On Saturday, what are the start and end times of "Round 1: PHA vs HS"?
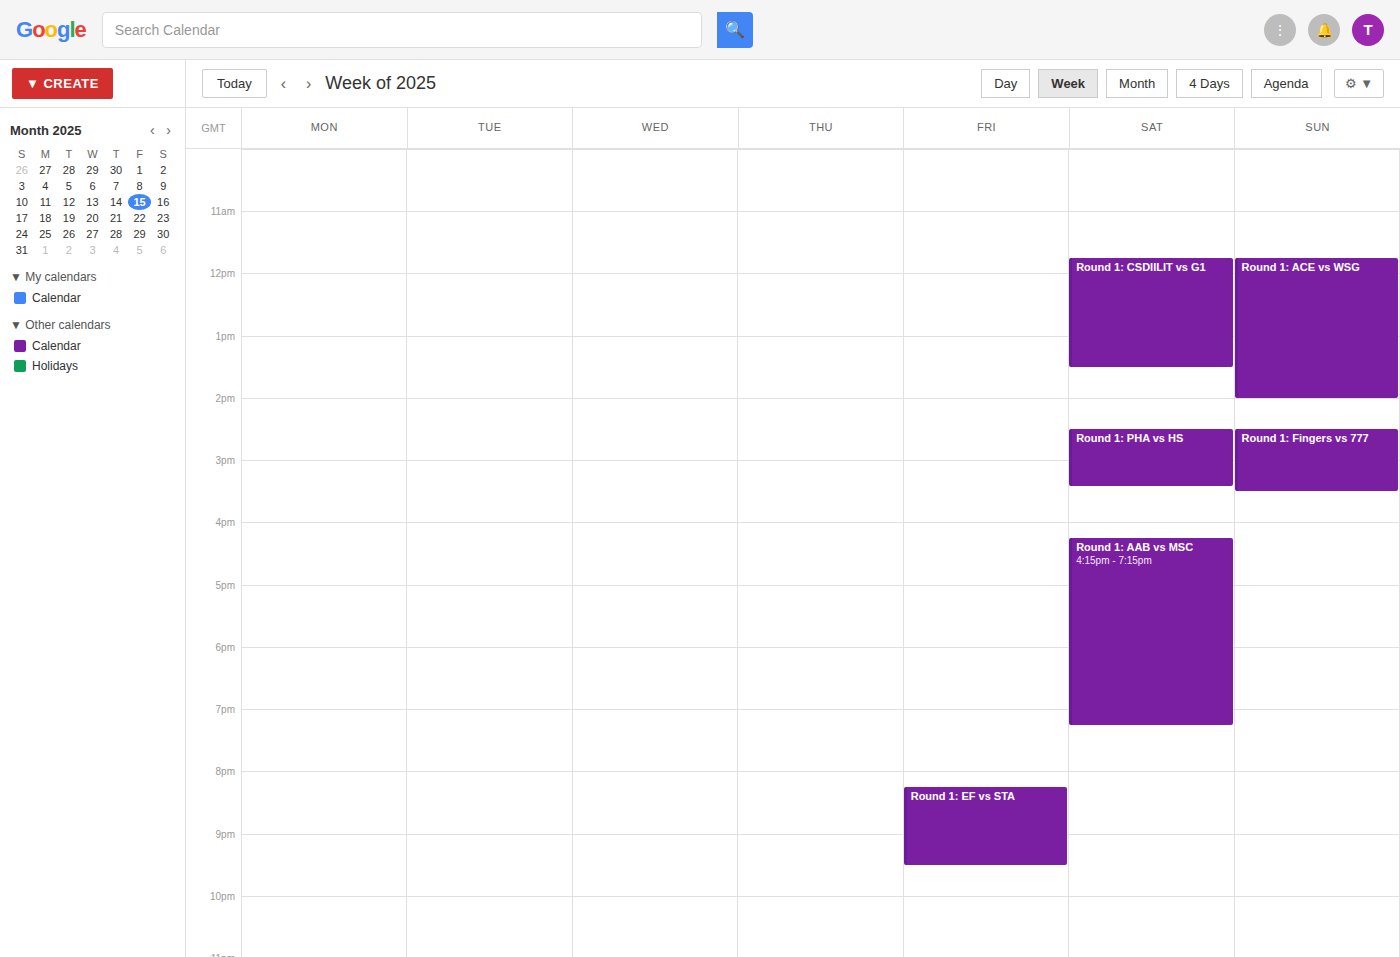
2:30 PM to 3:25 PM